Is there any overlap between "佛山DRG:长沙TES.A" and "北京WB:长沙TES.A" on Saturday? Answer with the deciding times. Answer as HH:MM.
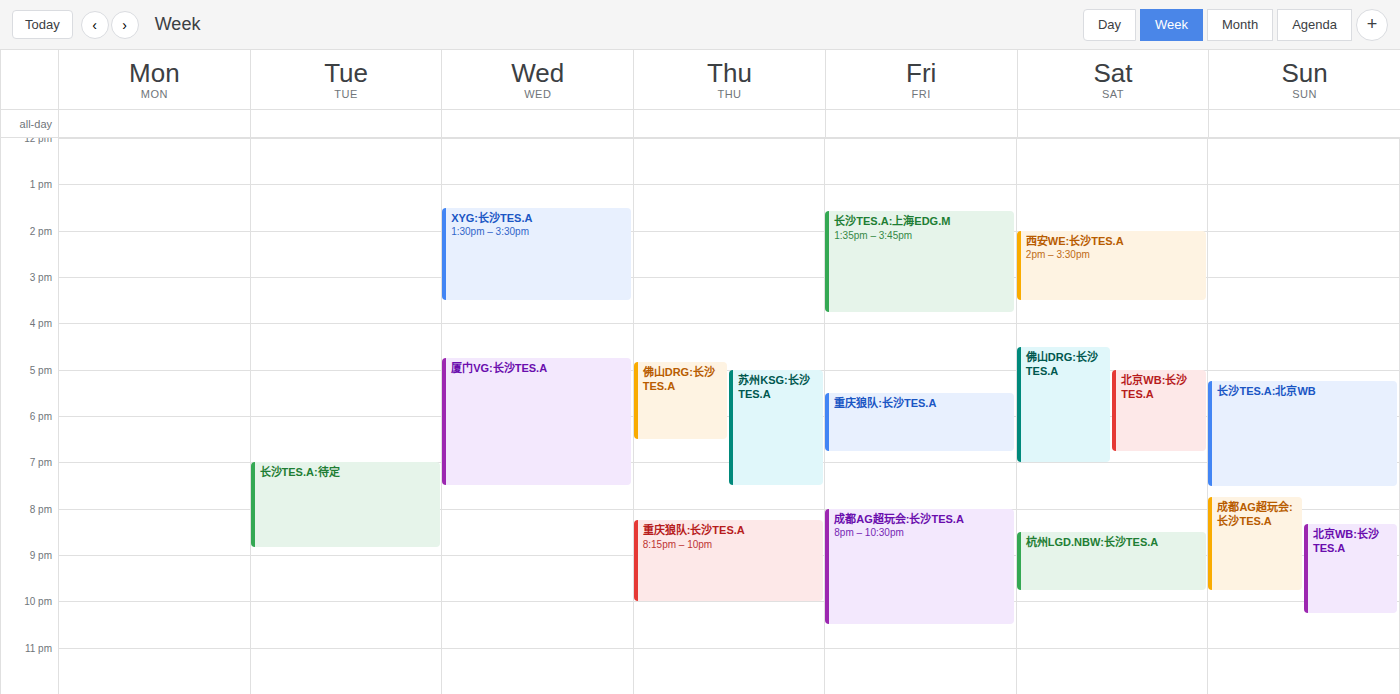
"北京WB:长沙TES.A" runs 17:00 to 18:45, inside "佛山DRG:长沙TES.A" -- they overlap.